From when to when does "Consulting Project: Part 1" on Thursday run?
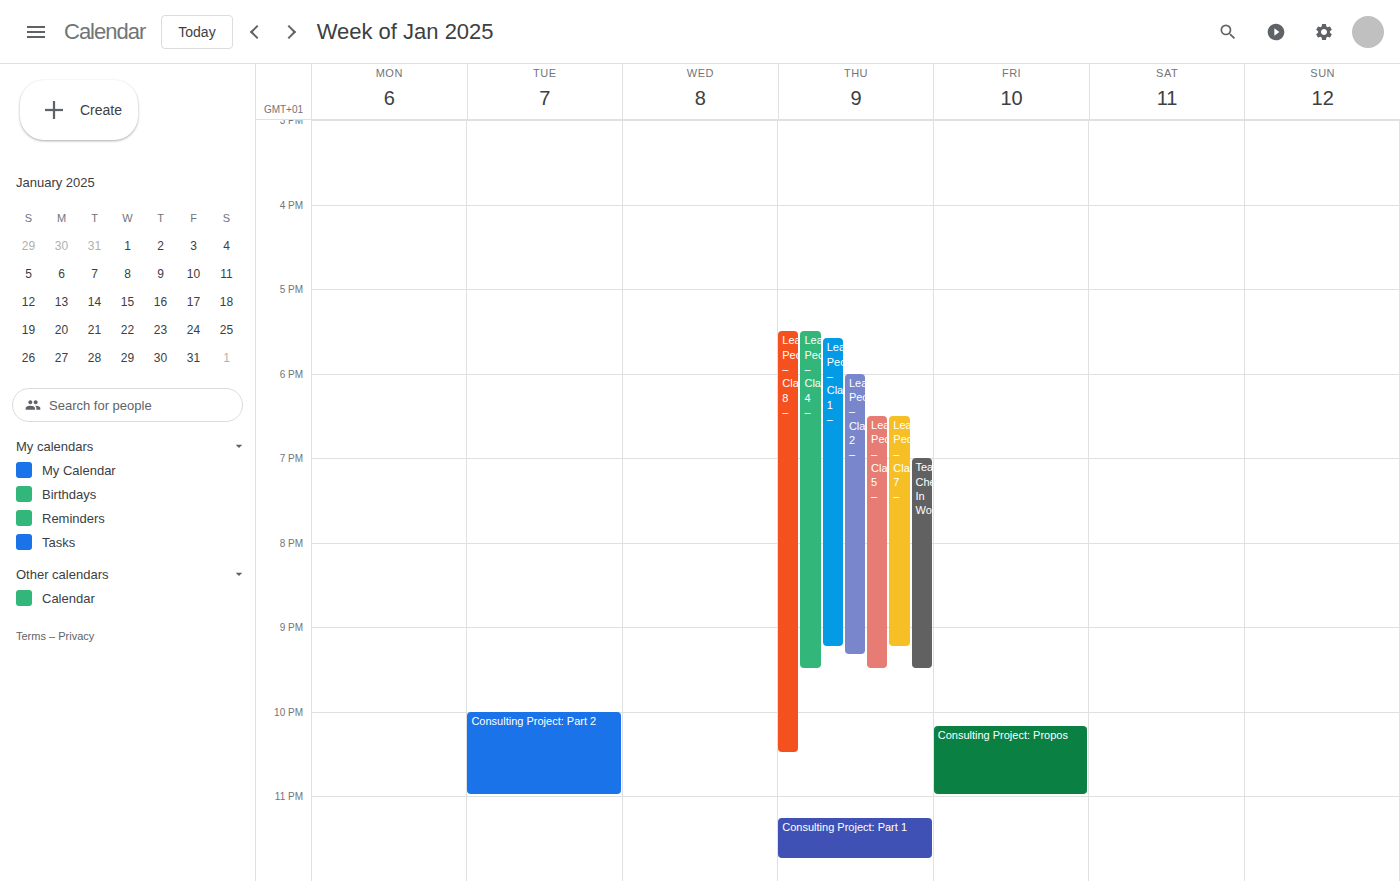
11:15 PM to 11:45 PM